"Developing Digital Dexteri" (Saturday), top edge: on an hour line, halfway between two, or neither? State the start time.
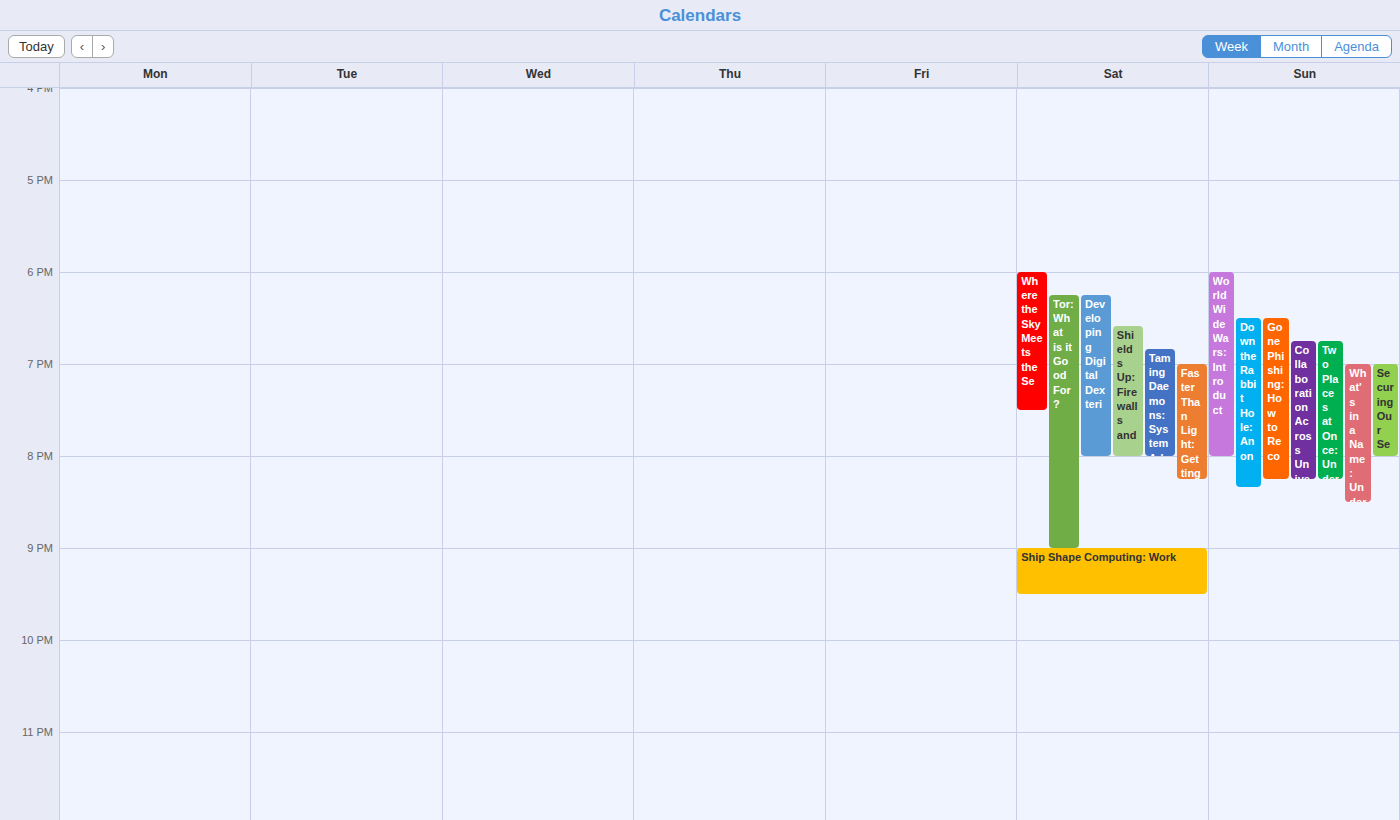
6:15 PM -- neither: a quarter of the way from the 6 PM line to the 7 PM line.